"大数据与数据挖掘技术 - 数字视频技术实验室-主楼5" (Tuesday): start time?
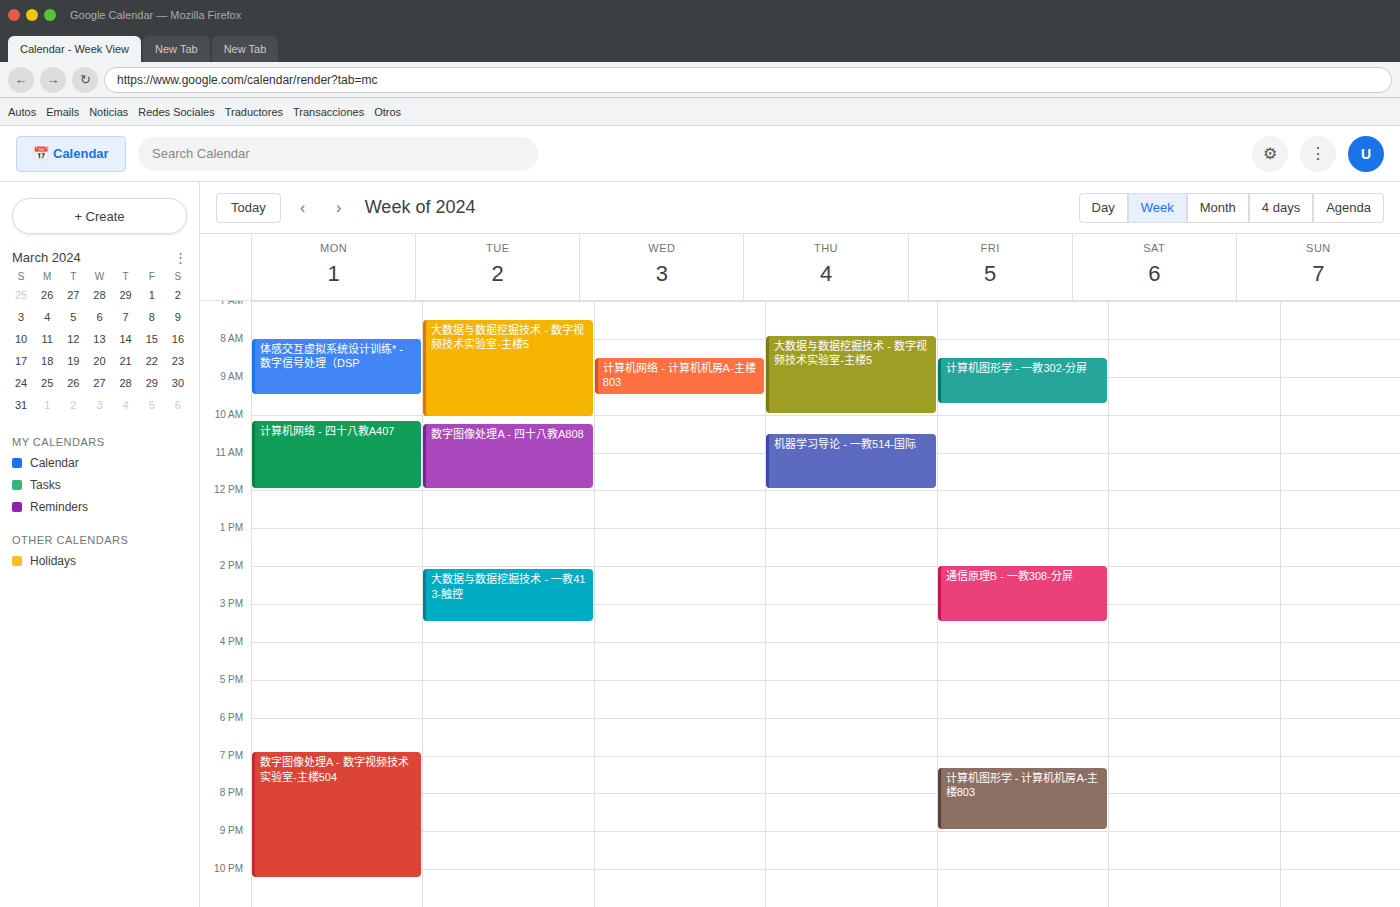
7:30 AM